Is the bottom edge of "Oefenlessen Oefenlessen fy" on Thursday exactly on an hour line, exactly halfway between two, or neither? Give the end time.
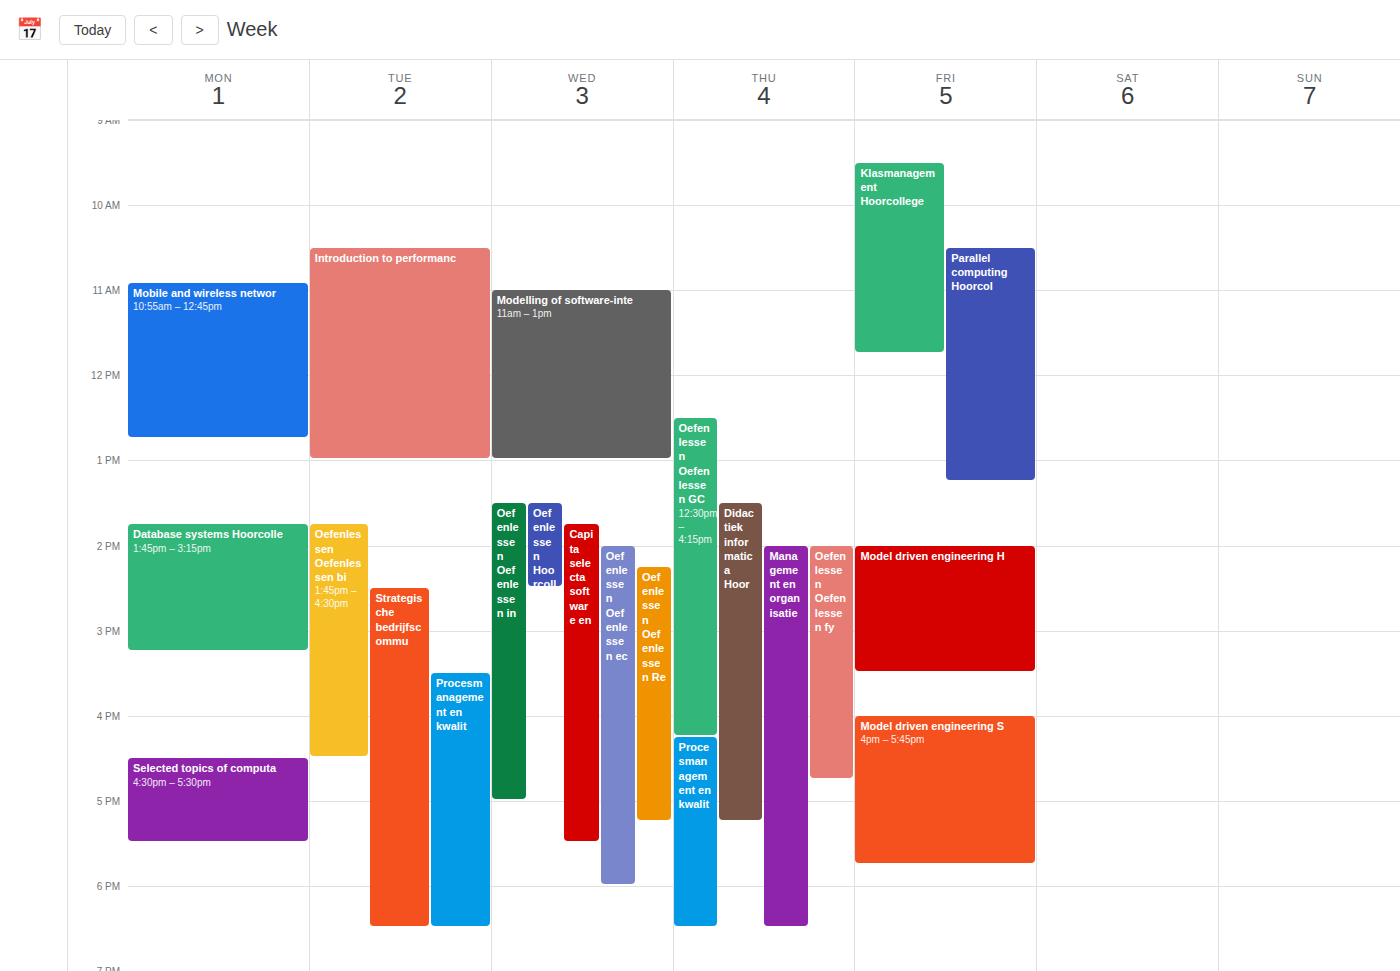
4:45 PM -- neither: three quarters of the way from the 4 PM line to the 5 PM line.